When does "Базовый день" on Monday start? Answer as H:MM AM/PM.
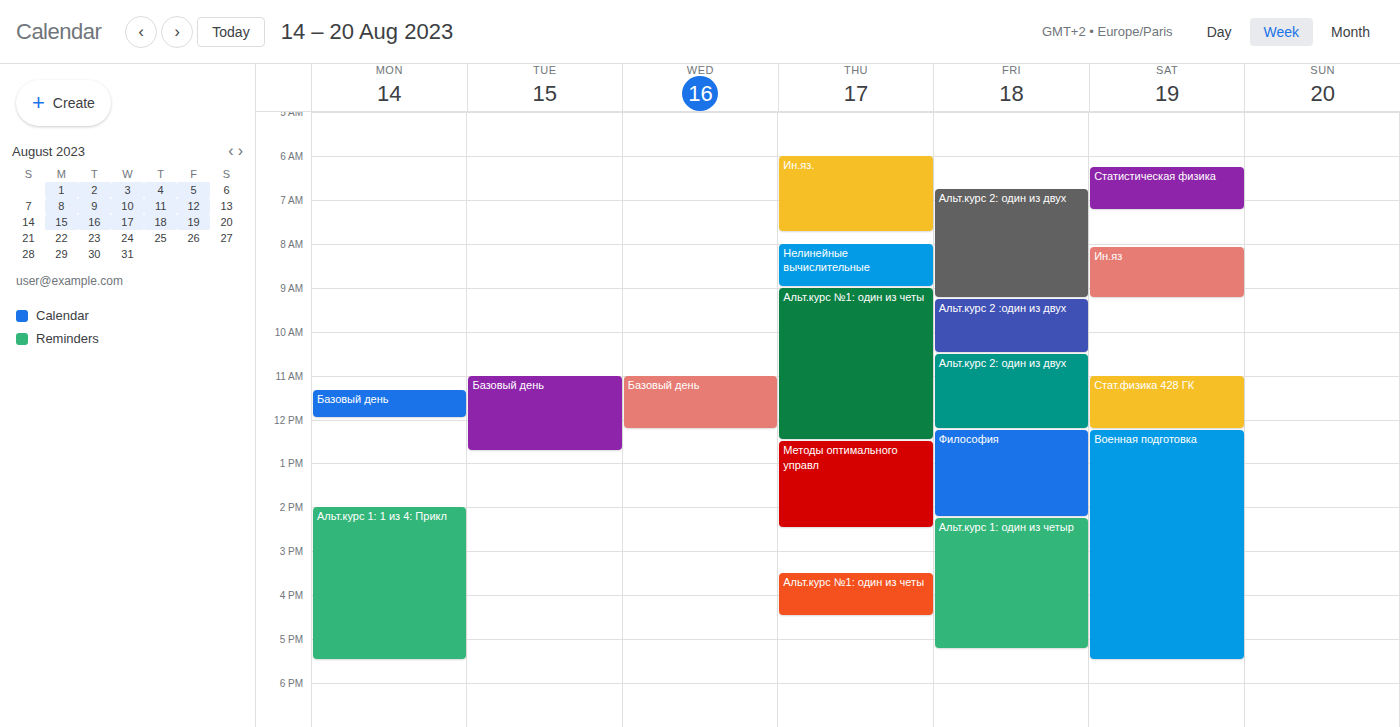
11:20 AM